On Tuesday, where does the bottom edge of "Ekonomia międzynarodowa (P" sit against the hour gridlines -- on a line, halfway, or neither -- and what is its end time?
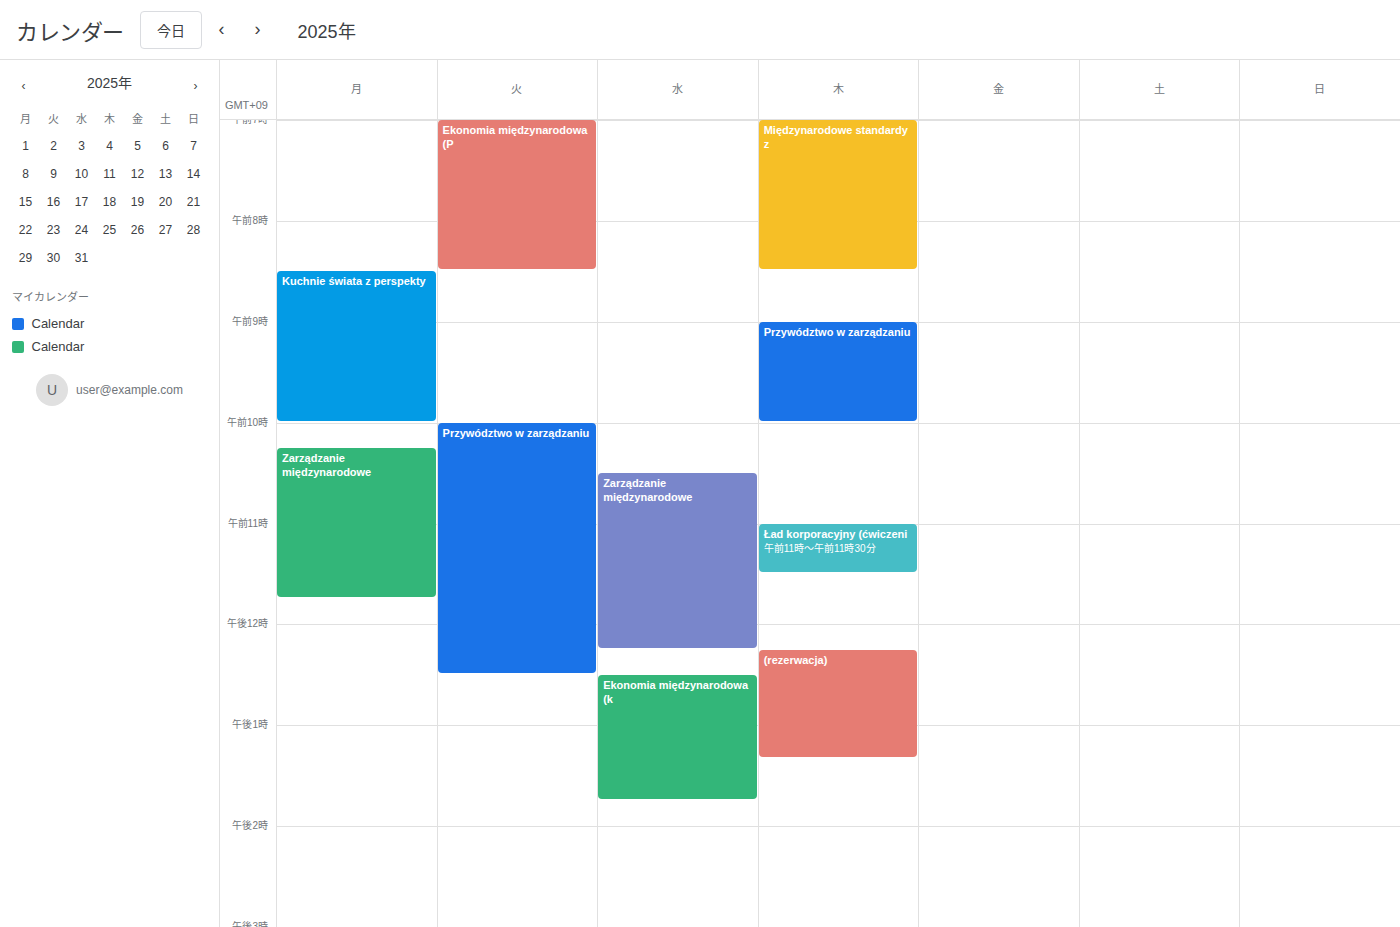
8:30 AM -- halfway between the 8 AM and 9 AM lines.